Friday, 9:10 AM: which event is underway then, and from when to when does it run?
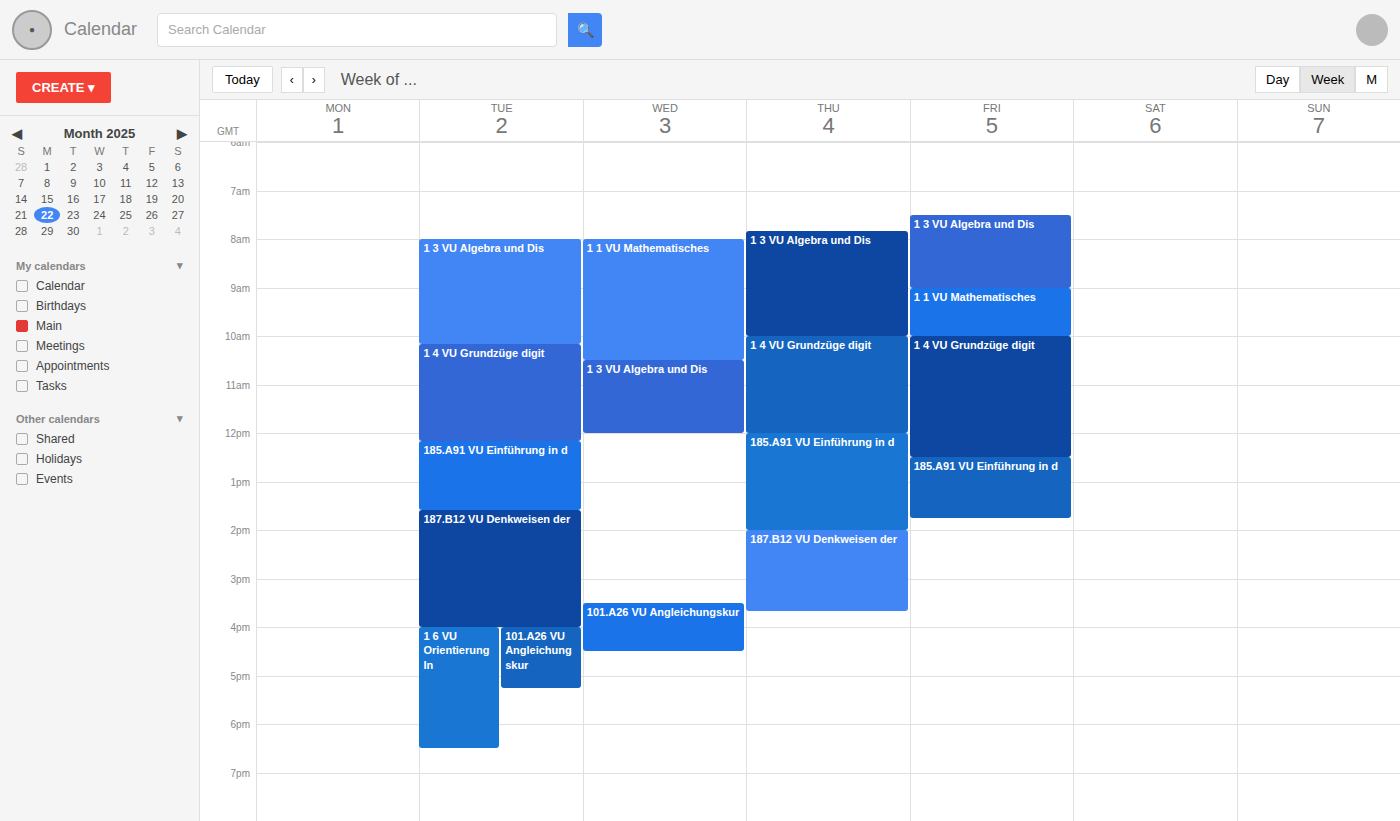
"1 1 VU Mathematisches", 9:00 AM to 10:00 AM